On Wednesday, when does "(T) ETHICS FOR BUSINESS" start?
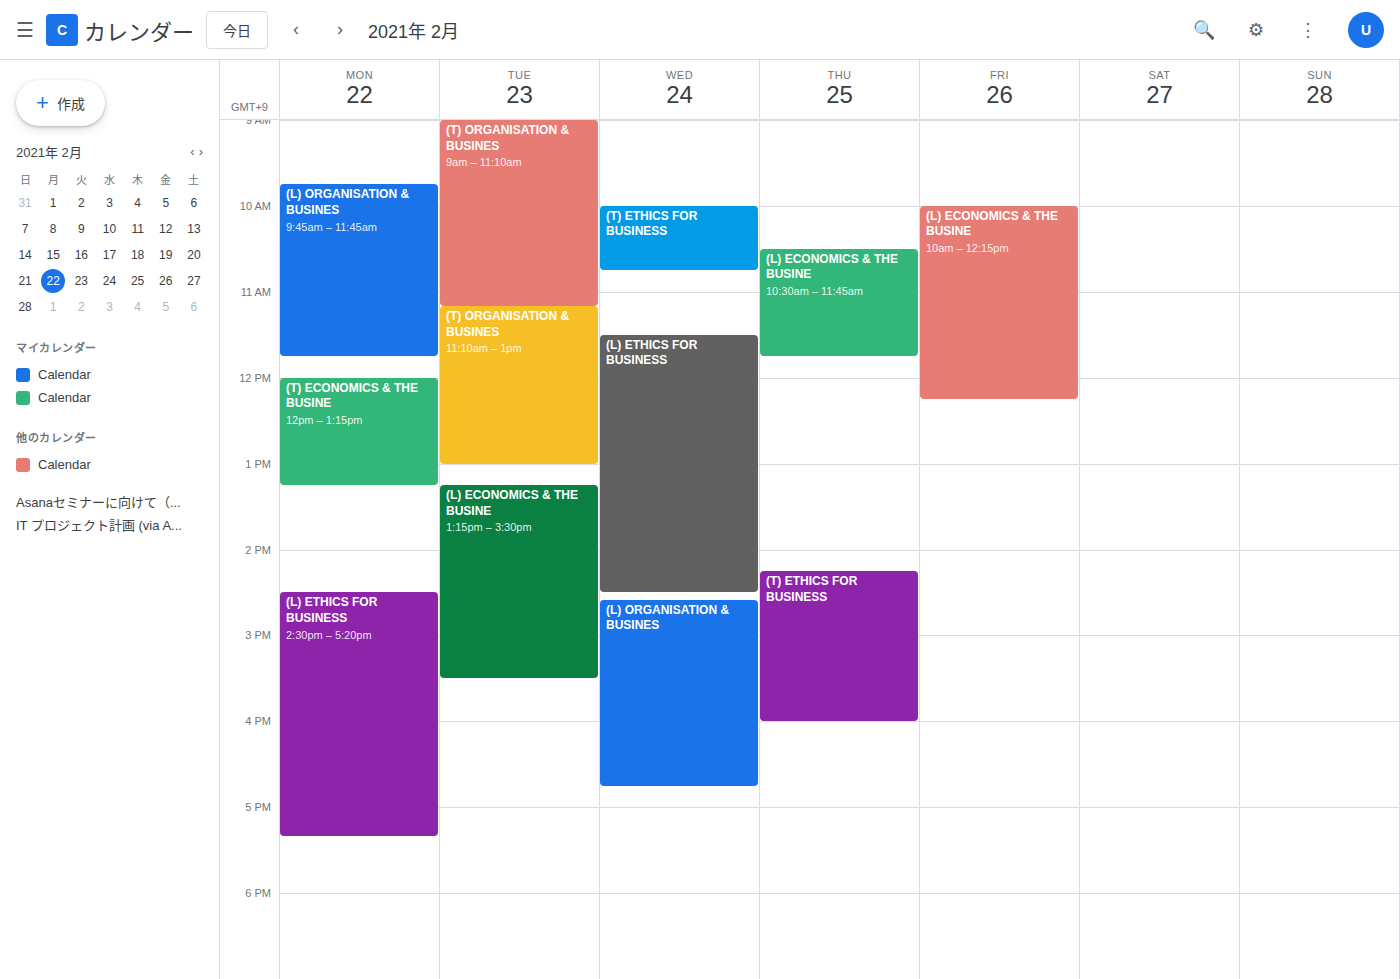
10:00 AM